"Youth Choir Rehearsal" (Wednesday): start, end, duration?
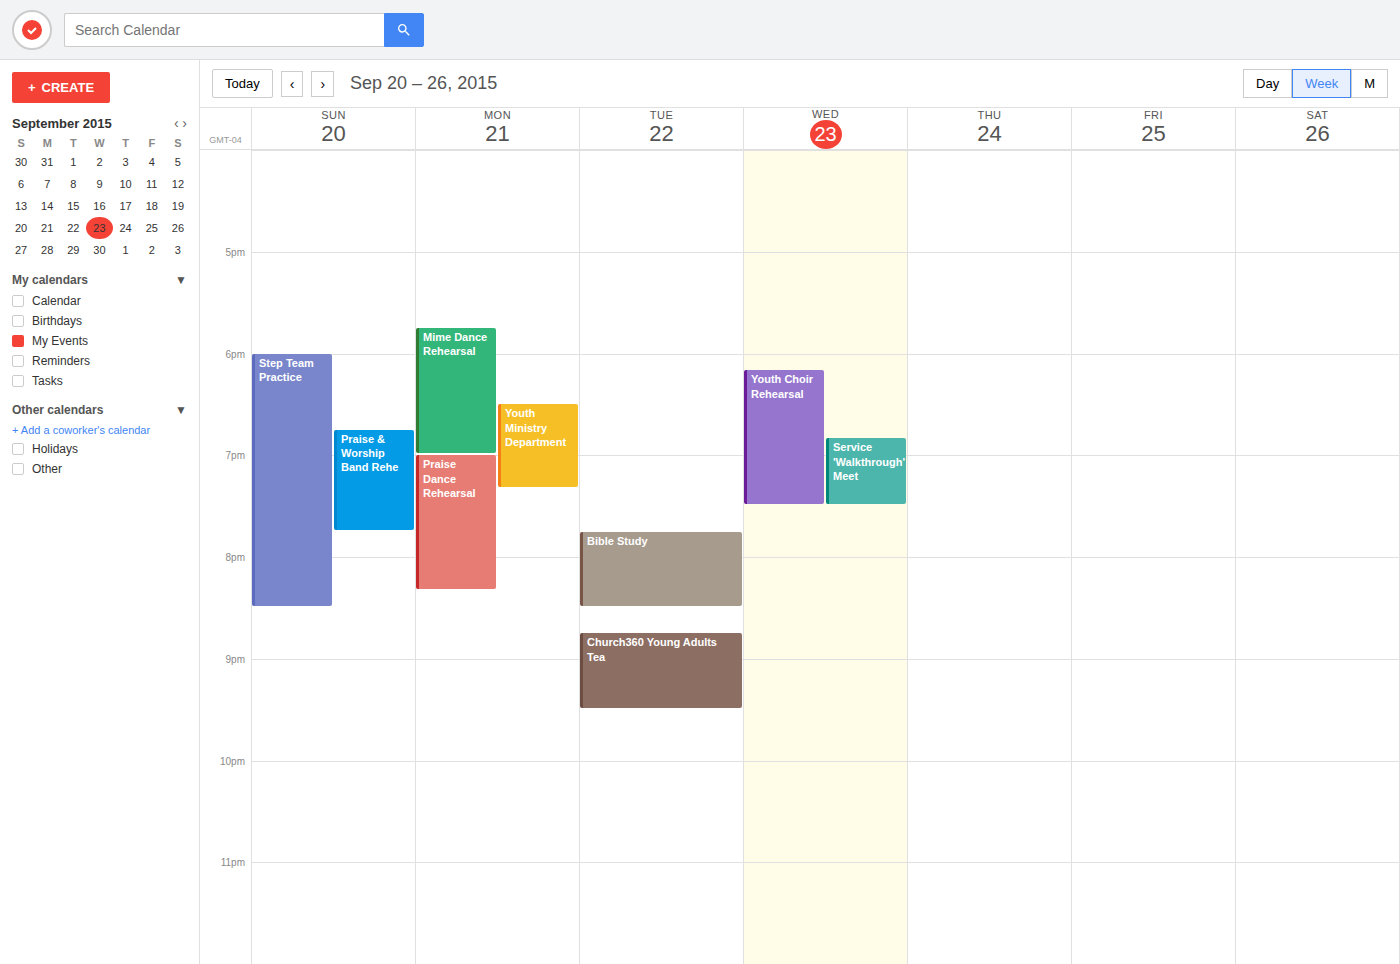
18:10 to 19:30, 1 hour 20 minutes